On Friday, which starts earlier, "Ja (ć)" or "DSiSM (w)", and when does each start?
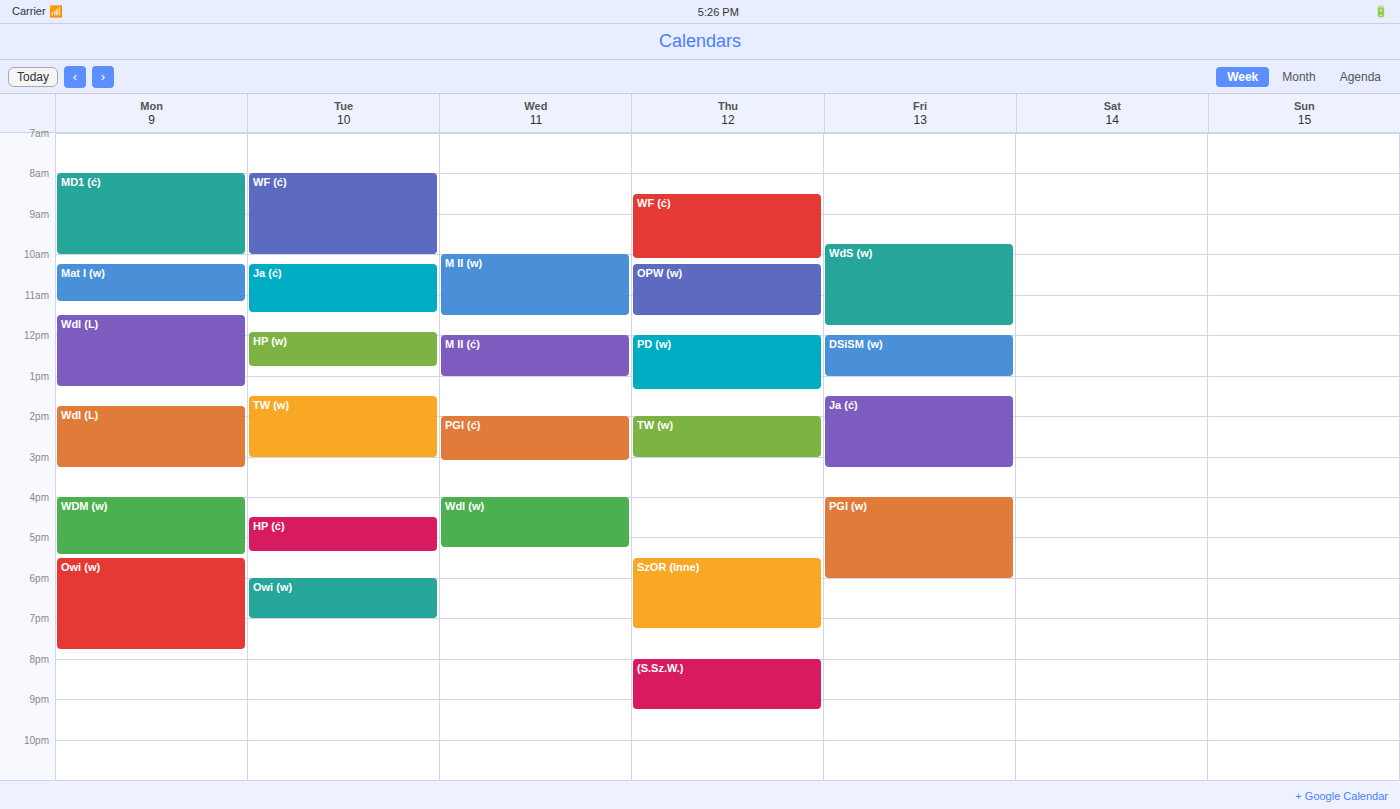
"DSiSM (w)" 12:00 PM; "Ja (ć)" 1:30 PM.